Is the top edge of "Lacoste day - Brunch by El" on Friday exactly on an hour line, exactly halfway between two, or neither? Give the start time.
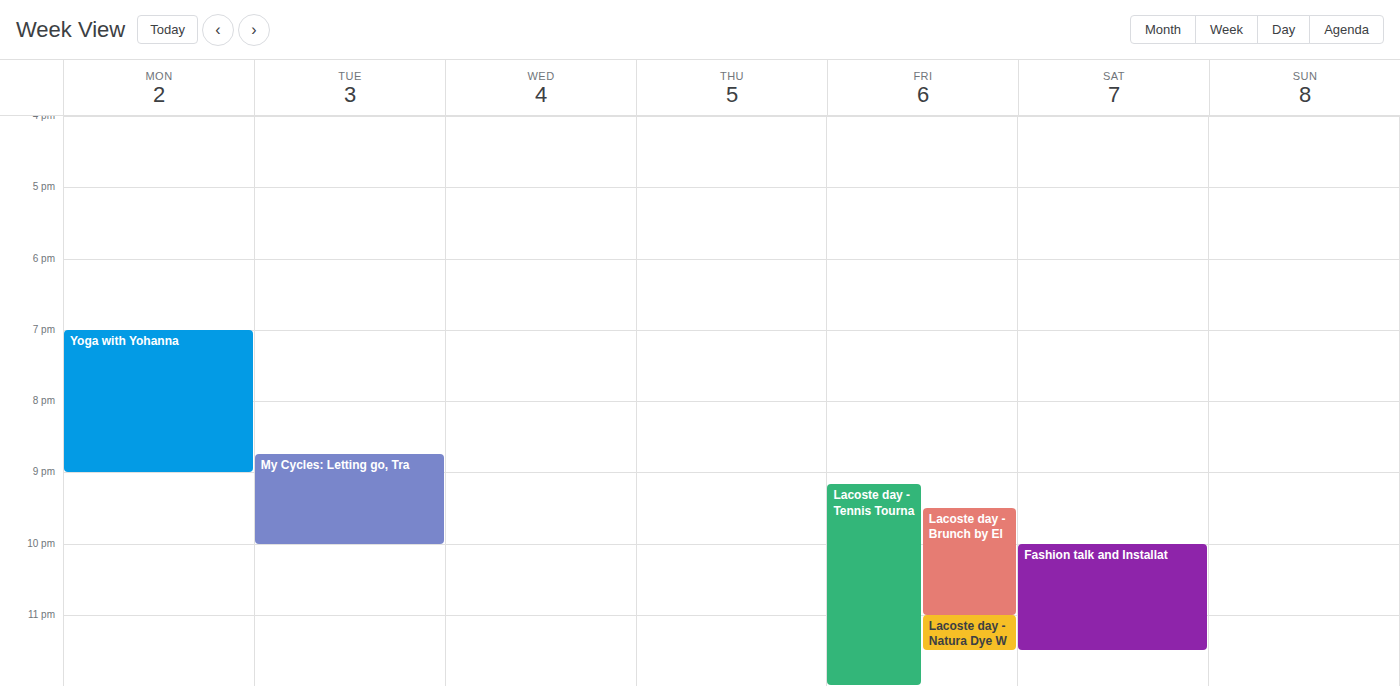
9:30 PM -- halfway between the 9 PM and 10 PM lines.